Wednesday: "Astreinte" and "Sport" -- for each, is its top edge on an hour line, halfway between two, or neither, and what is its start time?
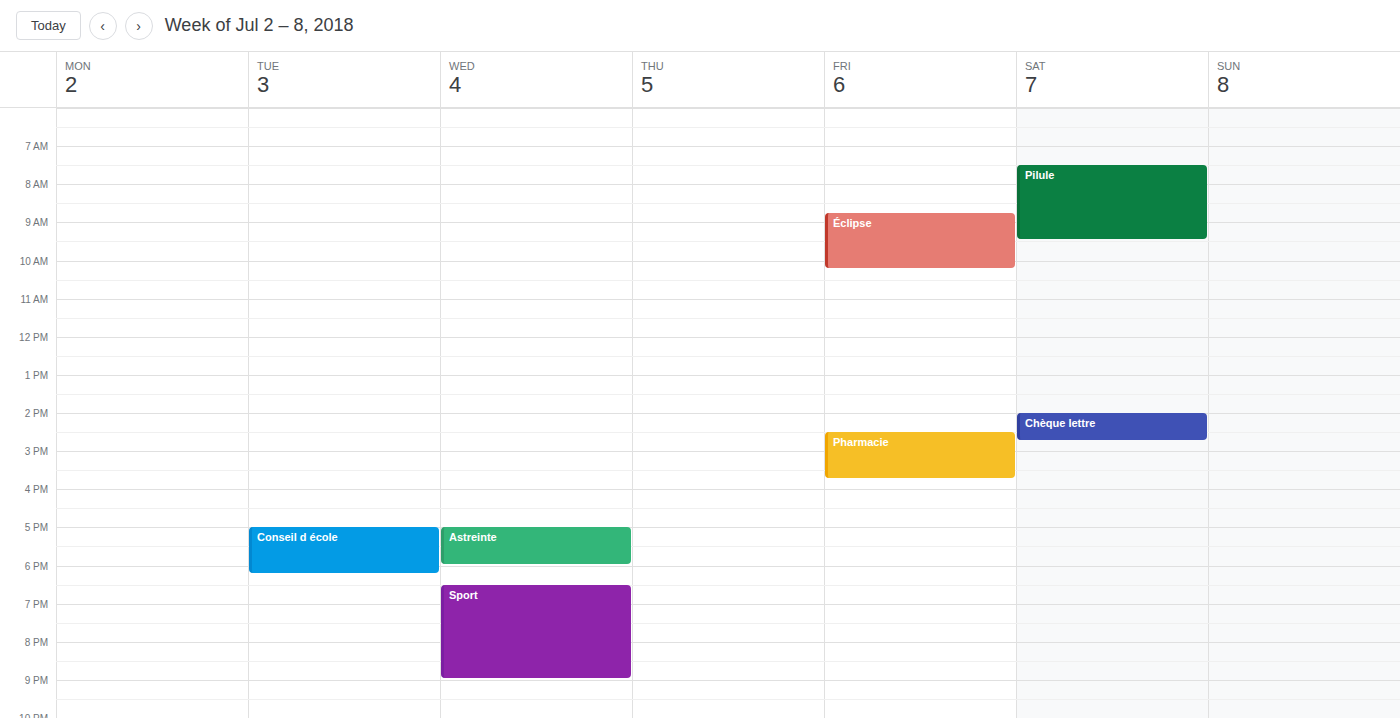
"Astreinte": 5:00 PM, exactly on the 5 PM line. "Sport": 6:30 PM, halfway between the 6 PM and 7 PM lines.